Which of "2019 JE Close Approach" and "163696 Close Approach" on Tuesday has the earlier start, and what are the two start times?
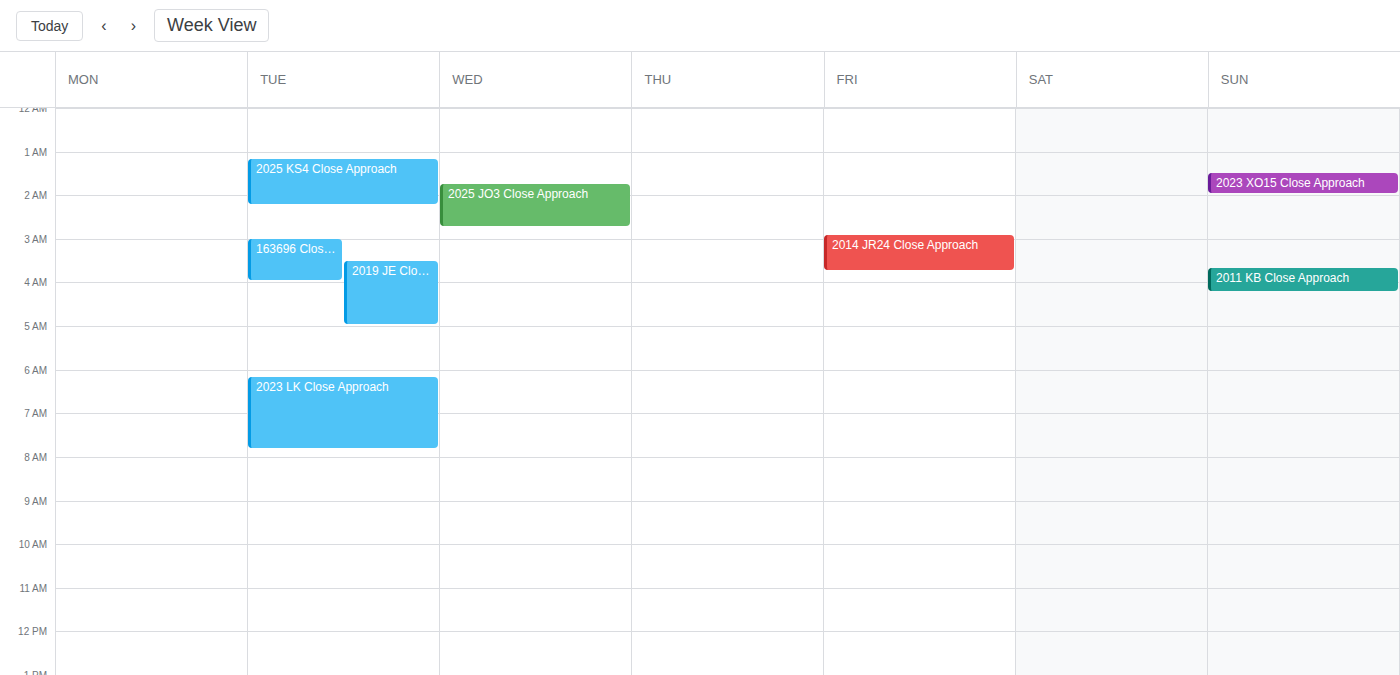
"163696 Close Approach" 3:00 AM; "2019 JE Close Approach" 3:30 AM.